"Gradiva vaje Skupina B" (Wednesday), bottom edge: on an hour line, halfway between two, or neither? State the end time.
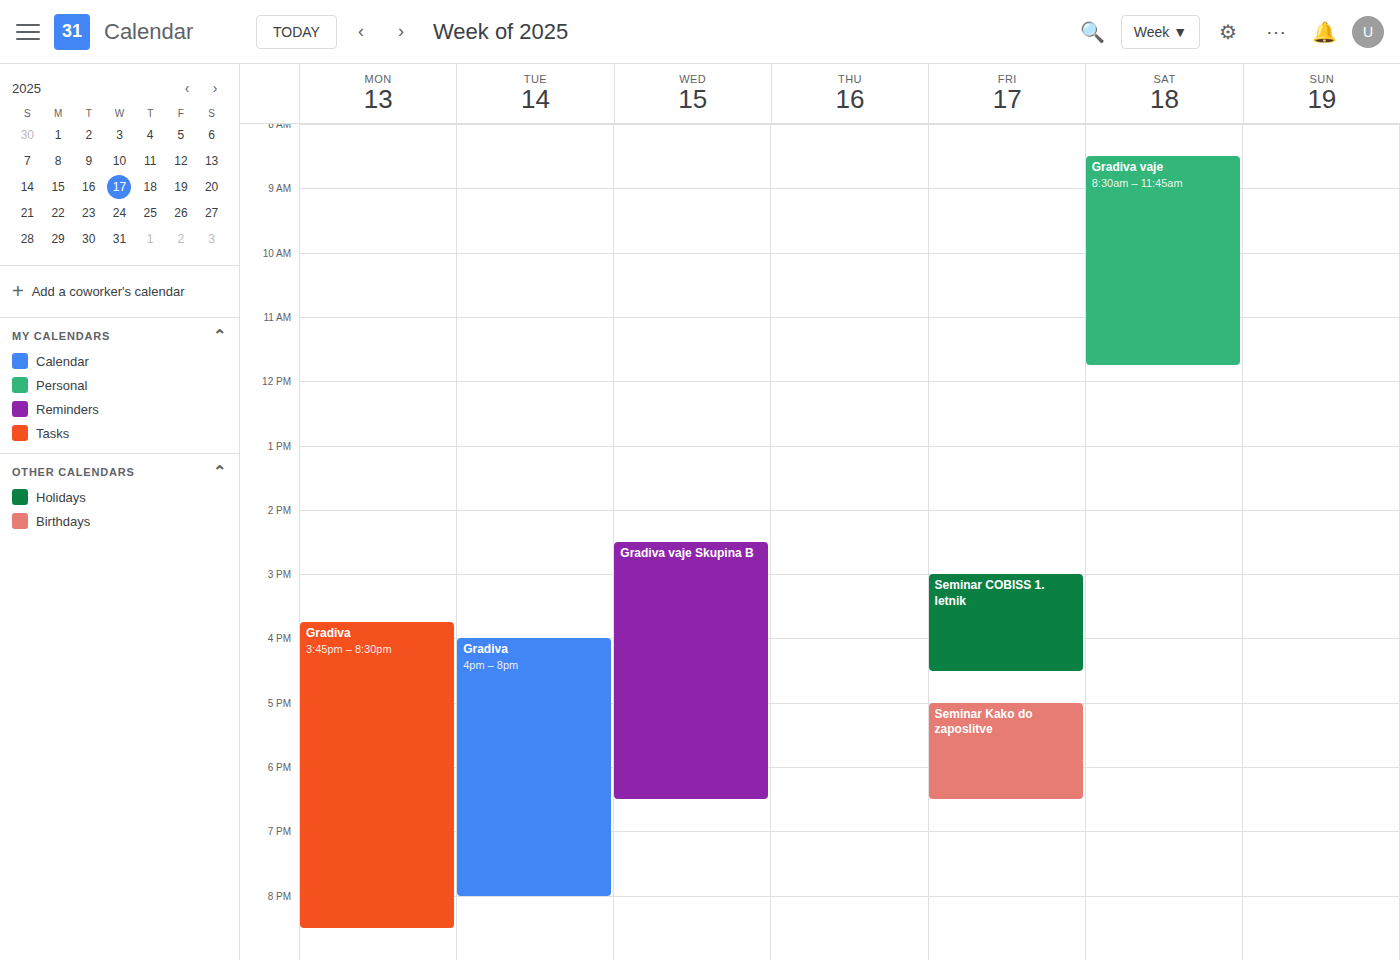
6:30 PM -- halfway between the 6 PM and 7 PM lines.